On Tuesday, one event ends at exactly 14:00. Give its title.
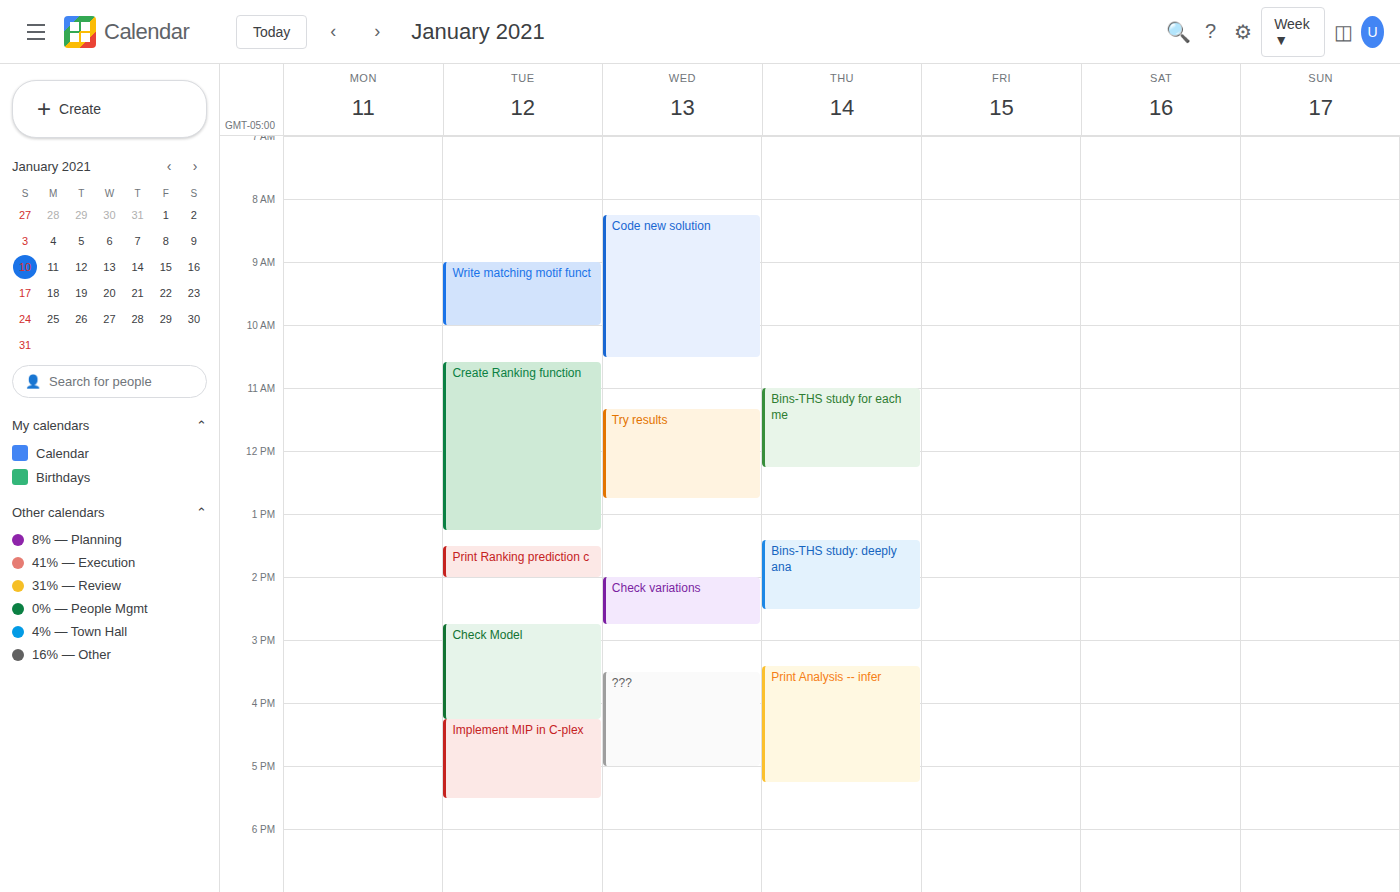
"Print Ranking prediction c"